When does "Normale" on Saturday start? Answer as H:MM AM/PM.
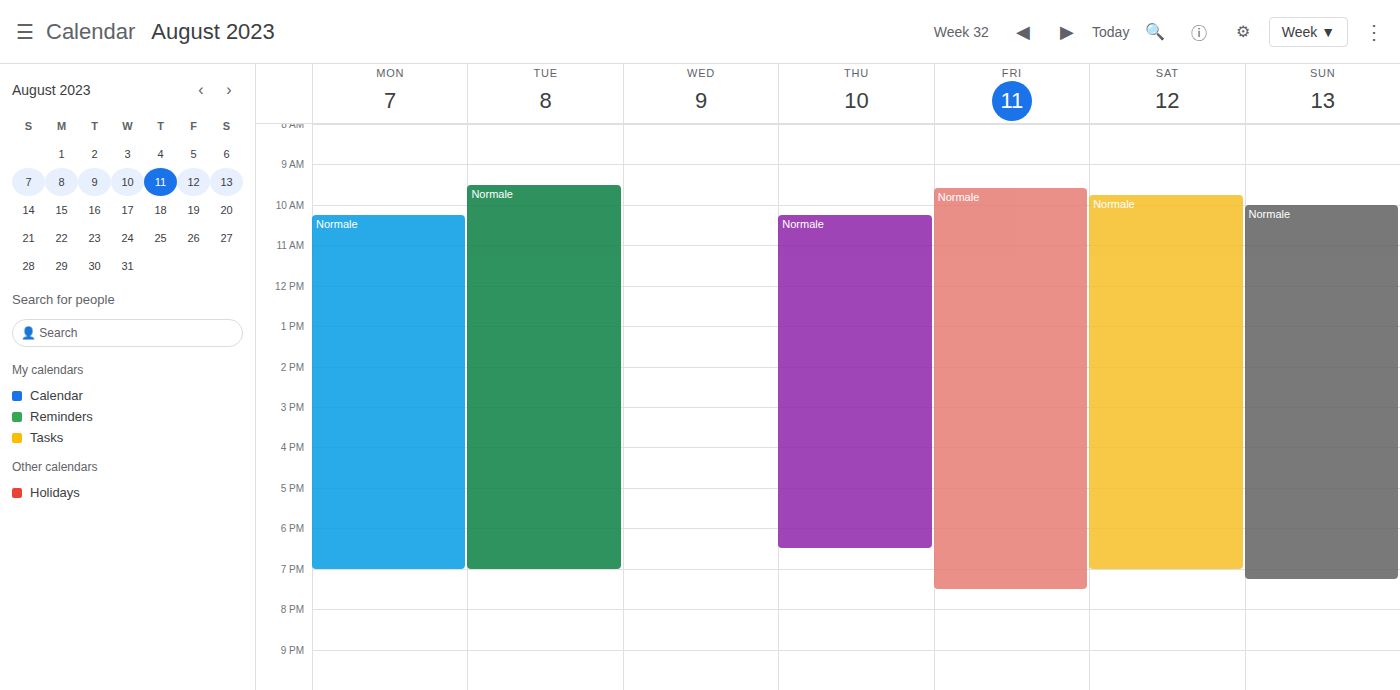
9:45 AM